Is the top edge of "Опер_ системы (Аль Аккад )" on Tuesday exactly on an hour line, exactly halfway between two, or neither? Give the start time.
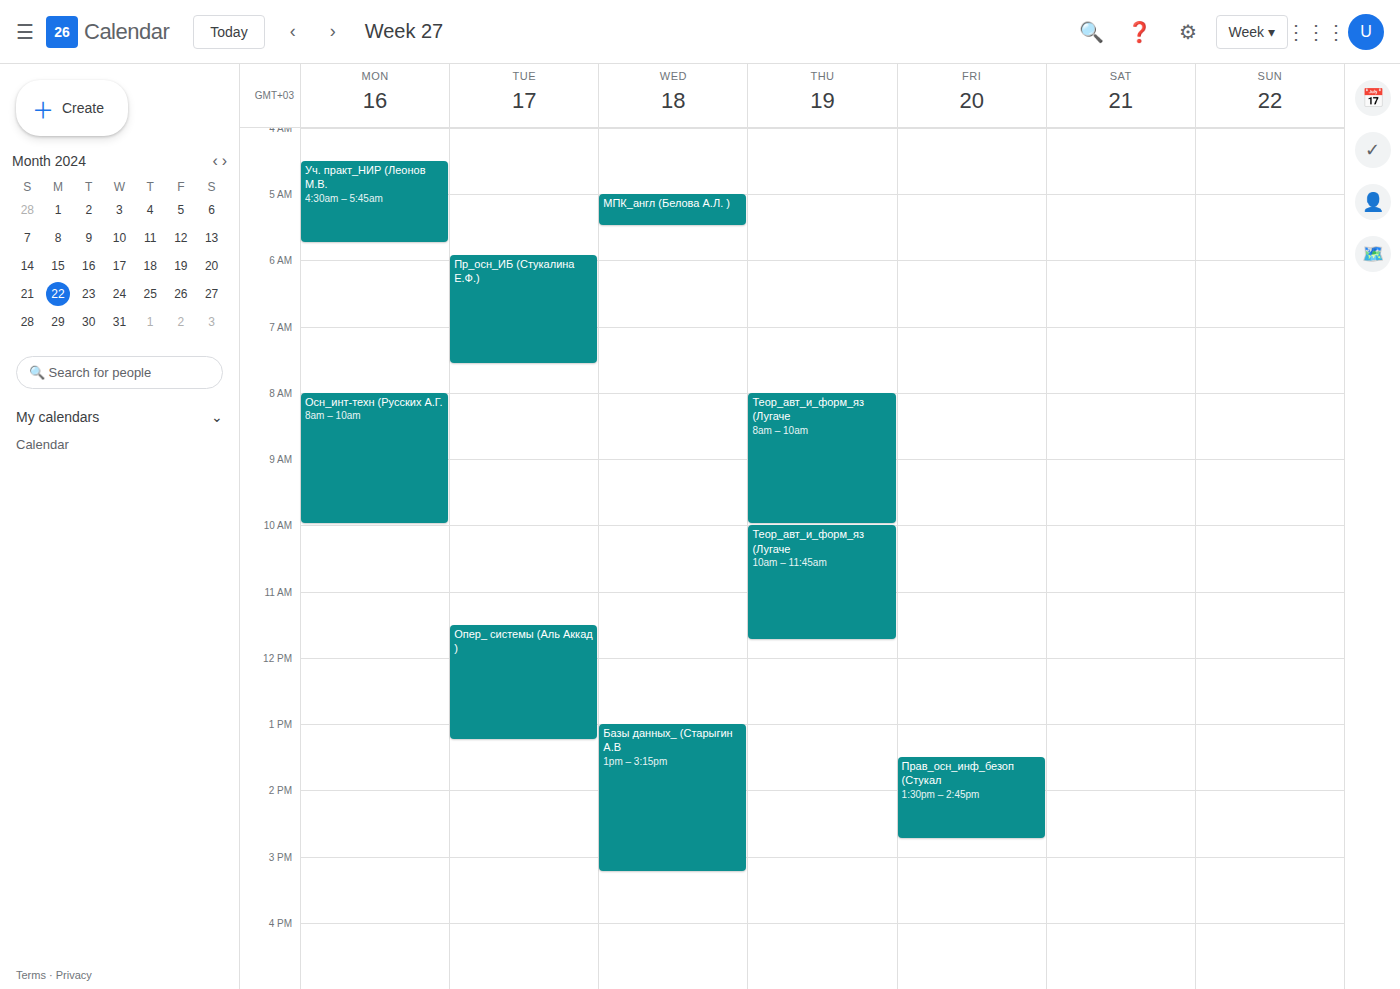
11:30 -- halfway between the 11:00 and 12:00 lines.